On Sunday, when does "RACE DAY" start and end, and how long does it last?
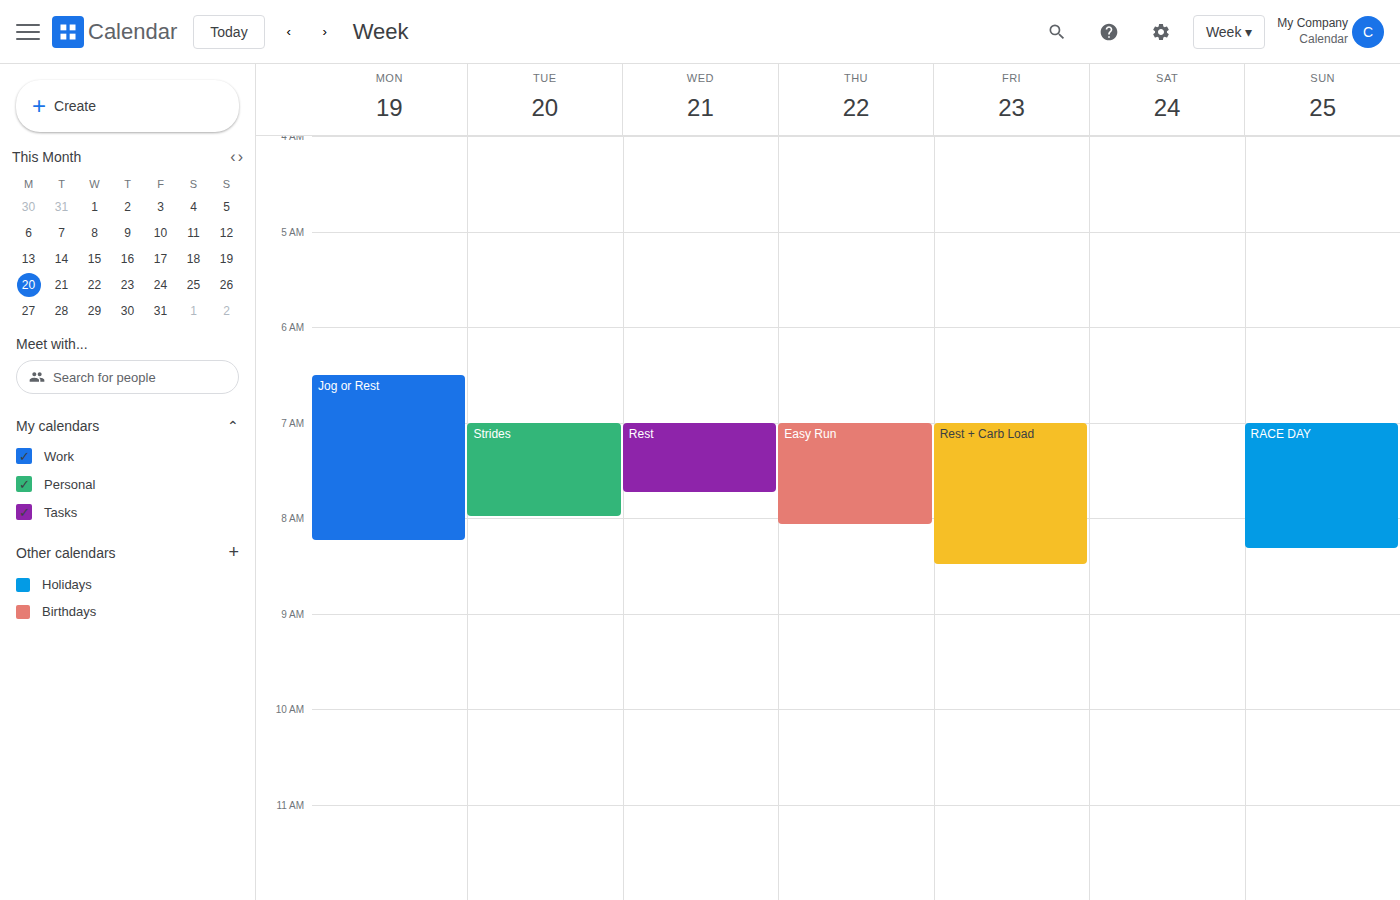
7:00 AM to 8:20 AM, 1 hour 20 minutes